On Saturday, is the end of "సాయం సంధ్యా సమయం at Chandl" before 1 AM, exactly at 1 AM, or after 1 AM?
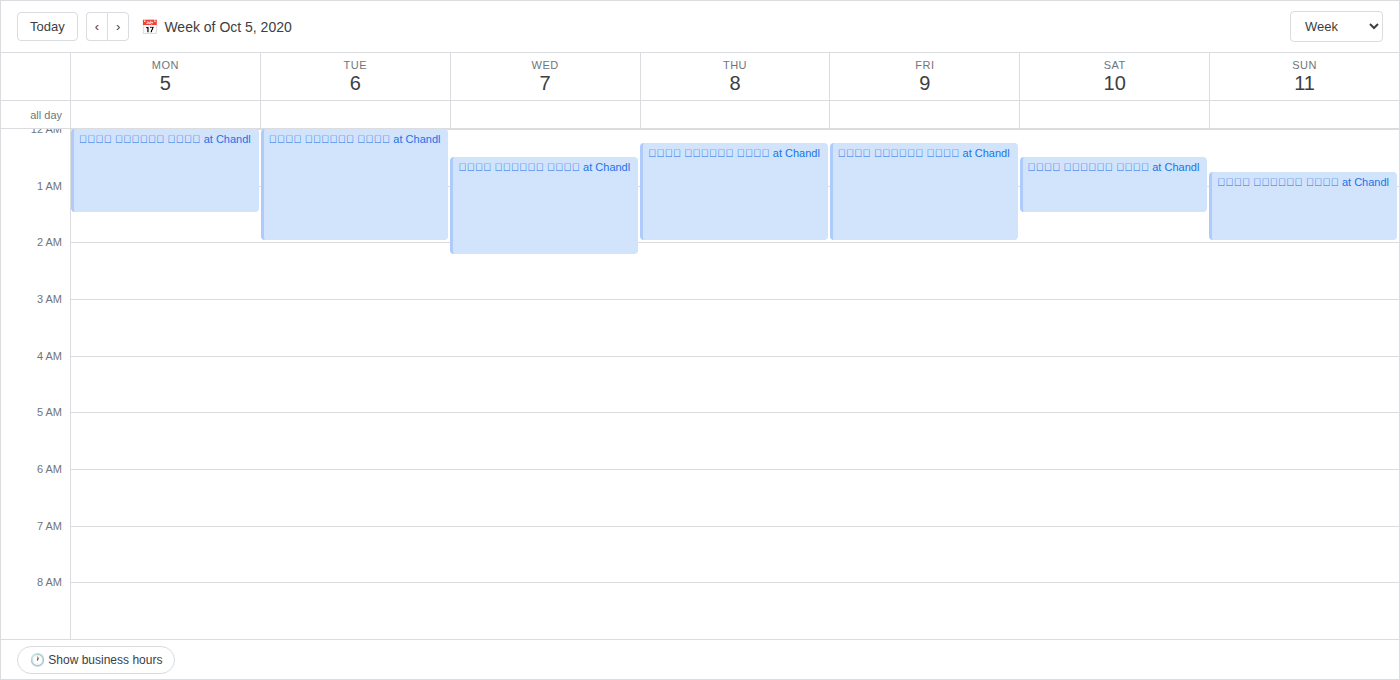
1:30 AM -- after 1 AM, 30 minutes below the 1 AM line.